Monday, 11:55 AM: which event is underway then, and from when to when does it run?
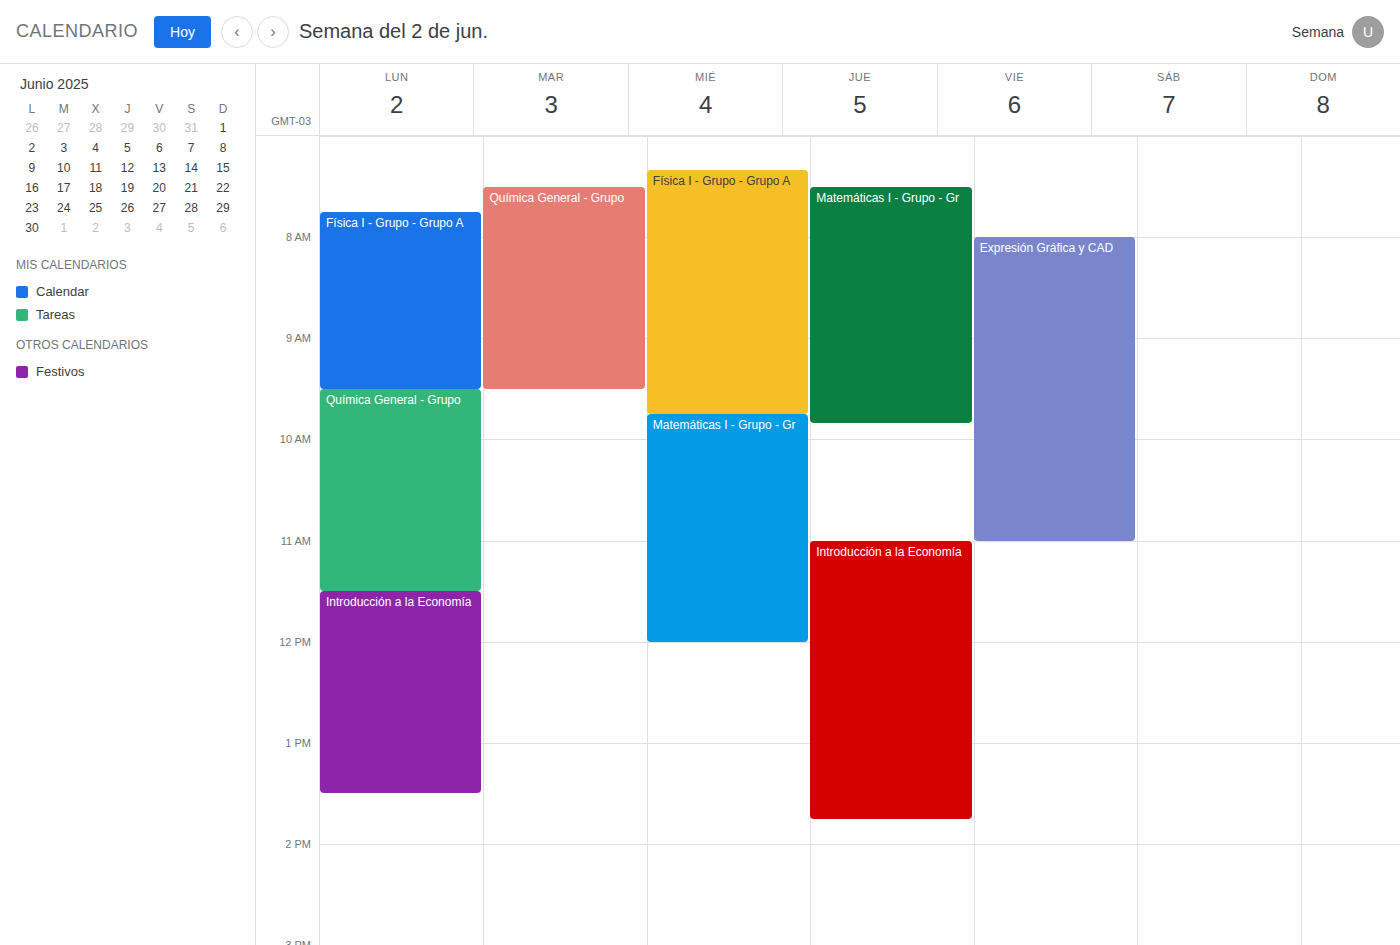
"Introducción a la Economía", 11:30 AM to 1:30 PM